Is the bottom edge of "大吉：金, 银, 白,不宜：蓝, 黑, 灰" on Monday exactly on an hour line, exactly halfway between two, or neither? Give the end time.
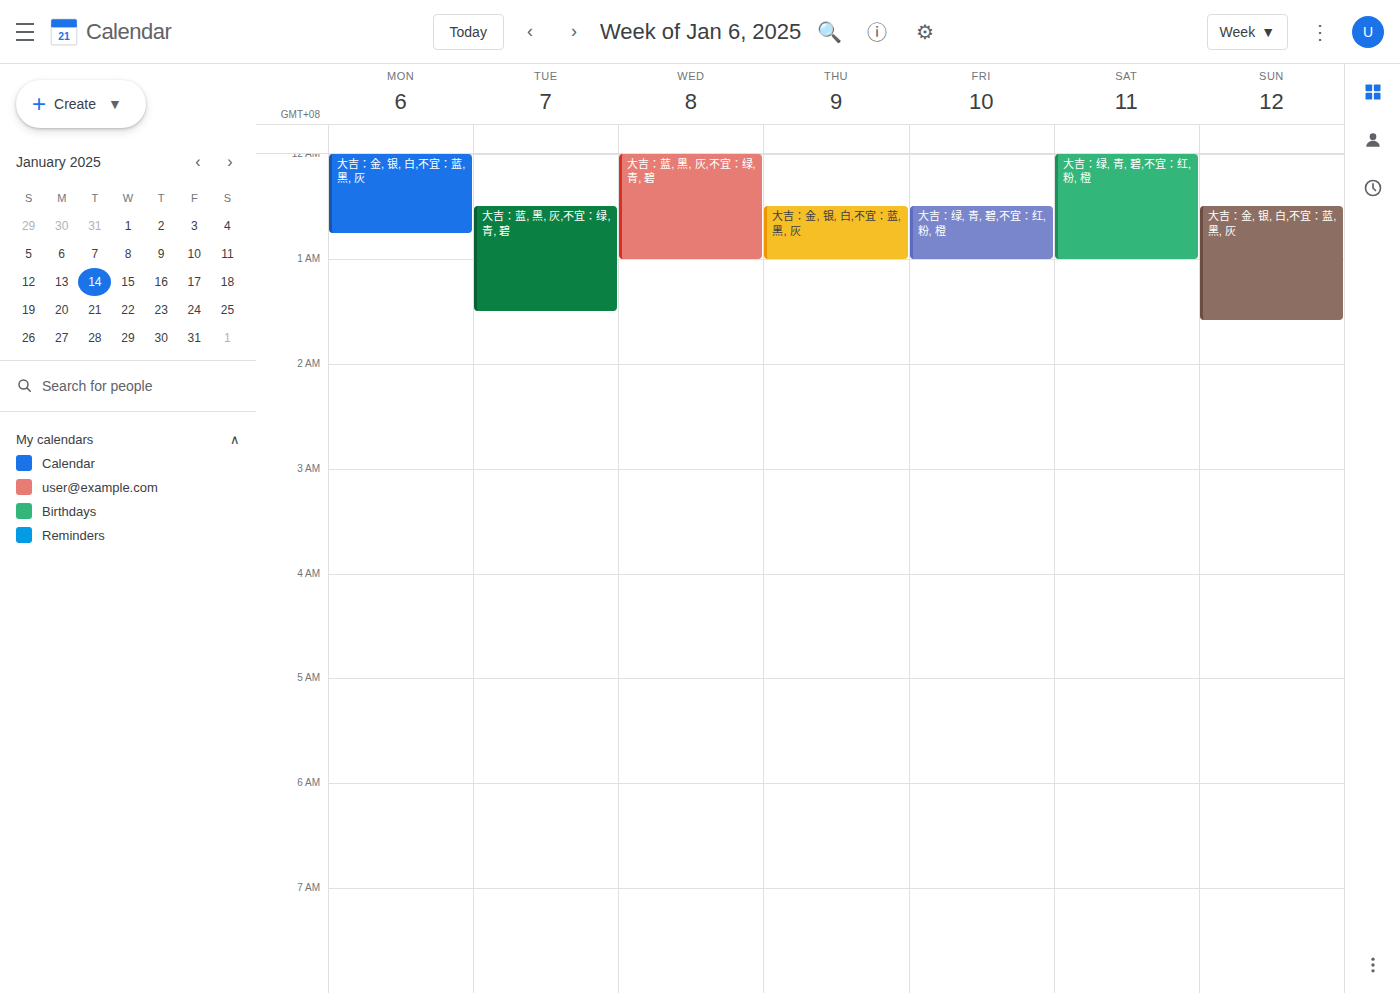
12:45 AM -- neither: three quarters of the way from the 12 AM line to the 1 AM line.